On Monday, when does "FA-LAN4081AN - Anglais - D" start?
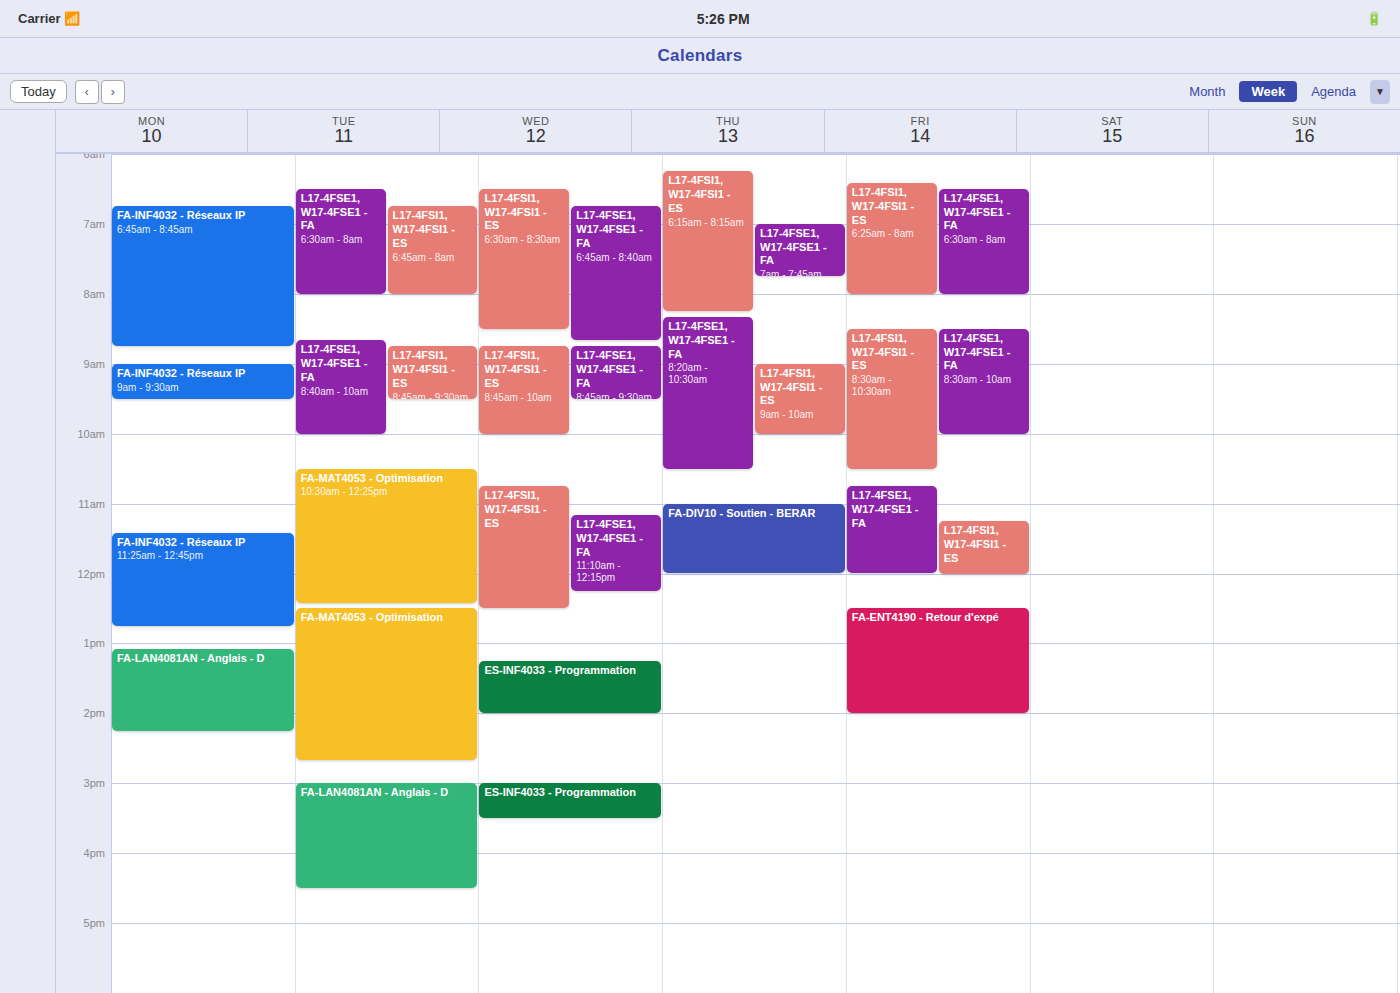
1:05 PM